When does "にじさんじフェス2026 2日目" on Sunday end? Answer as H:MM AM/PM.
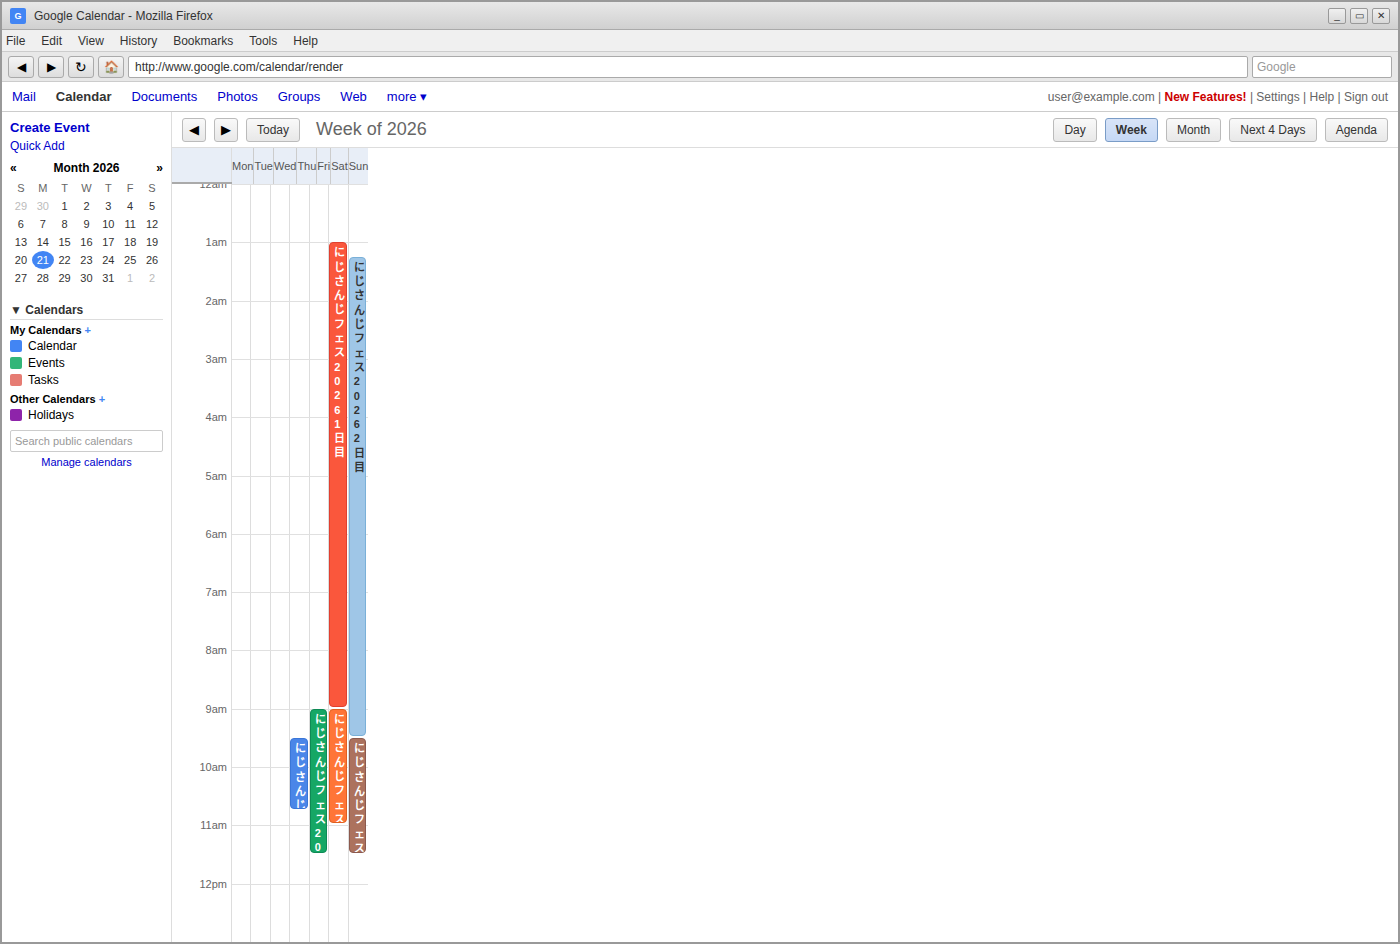
9:30 AM